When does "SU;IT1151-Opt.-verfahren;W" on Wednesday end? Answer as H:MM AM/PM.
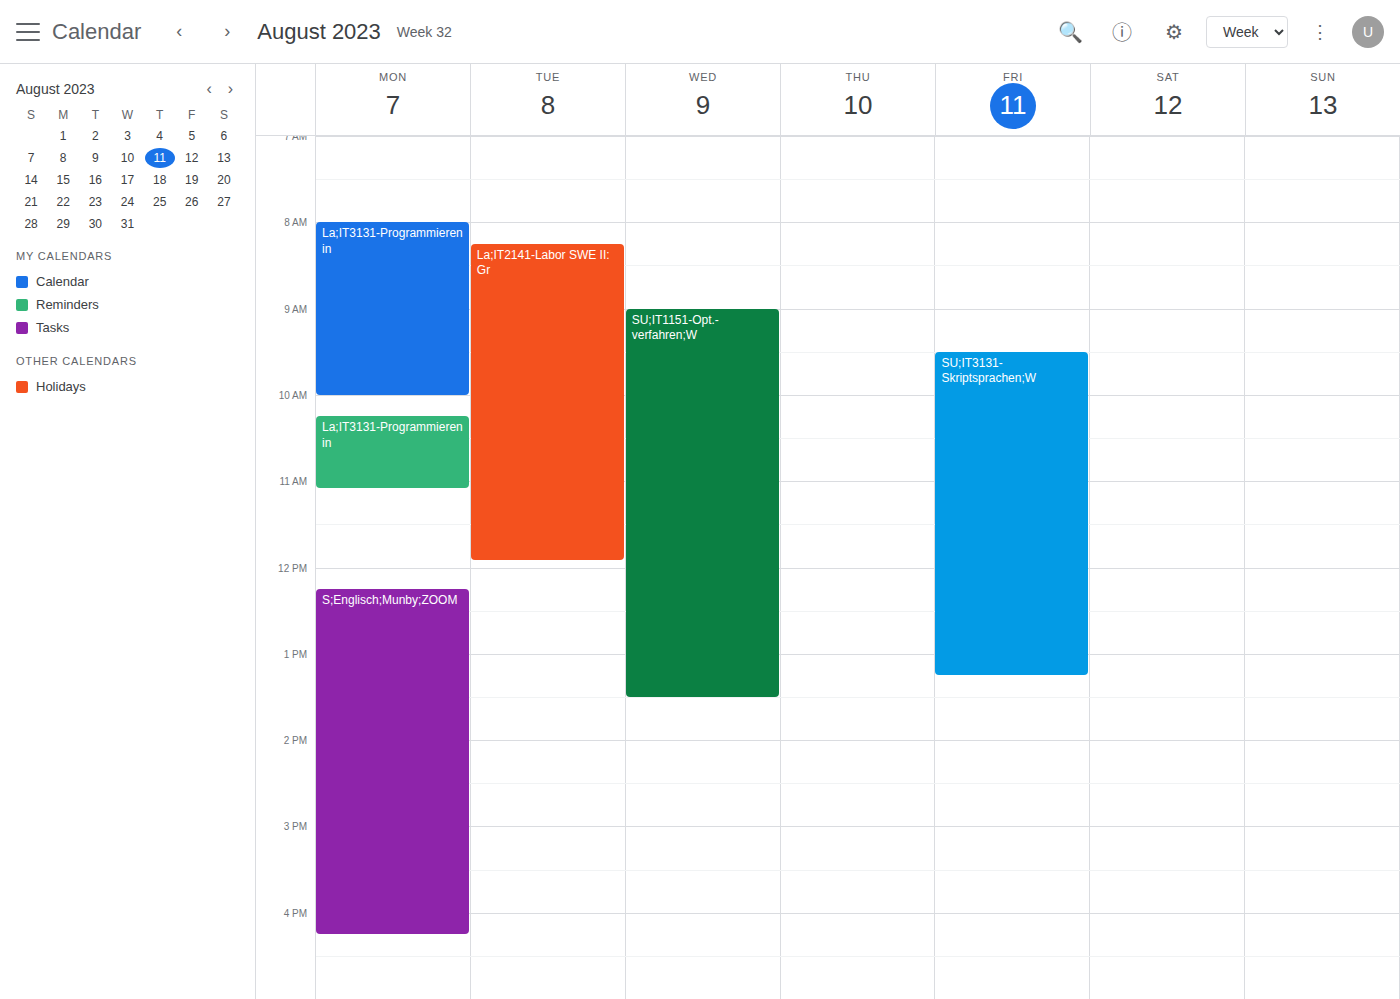
1:30 PM